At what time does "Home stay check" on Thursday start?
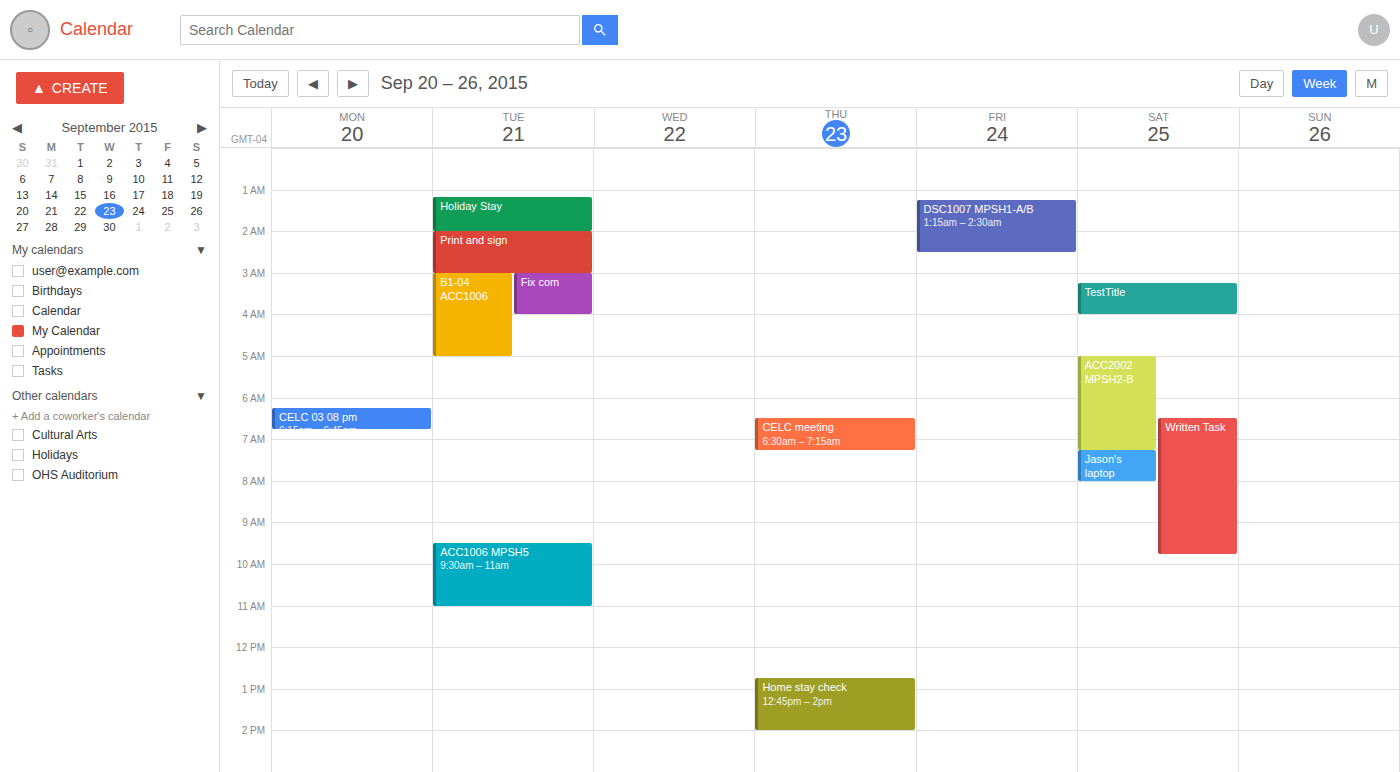
12:45 PM